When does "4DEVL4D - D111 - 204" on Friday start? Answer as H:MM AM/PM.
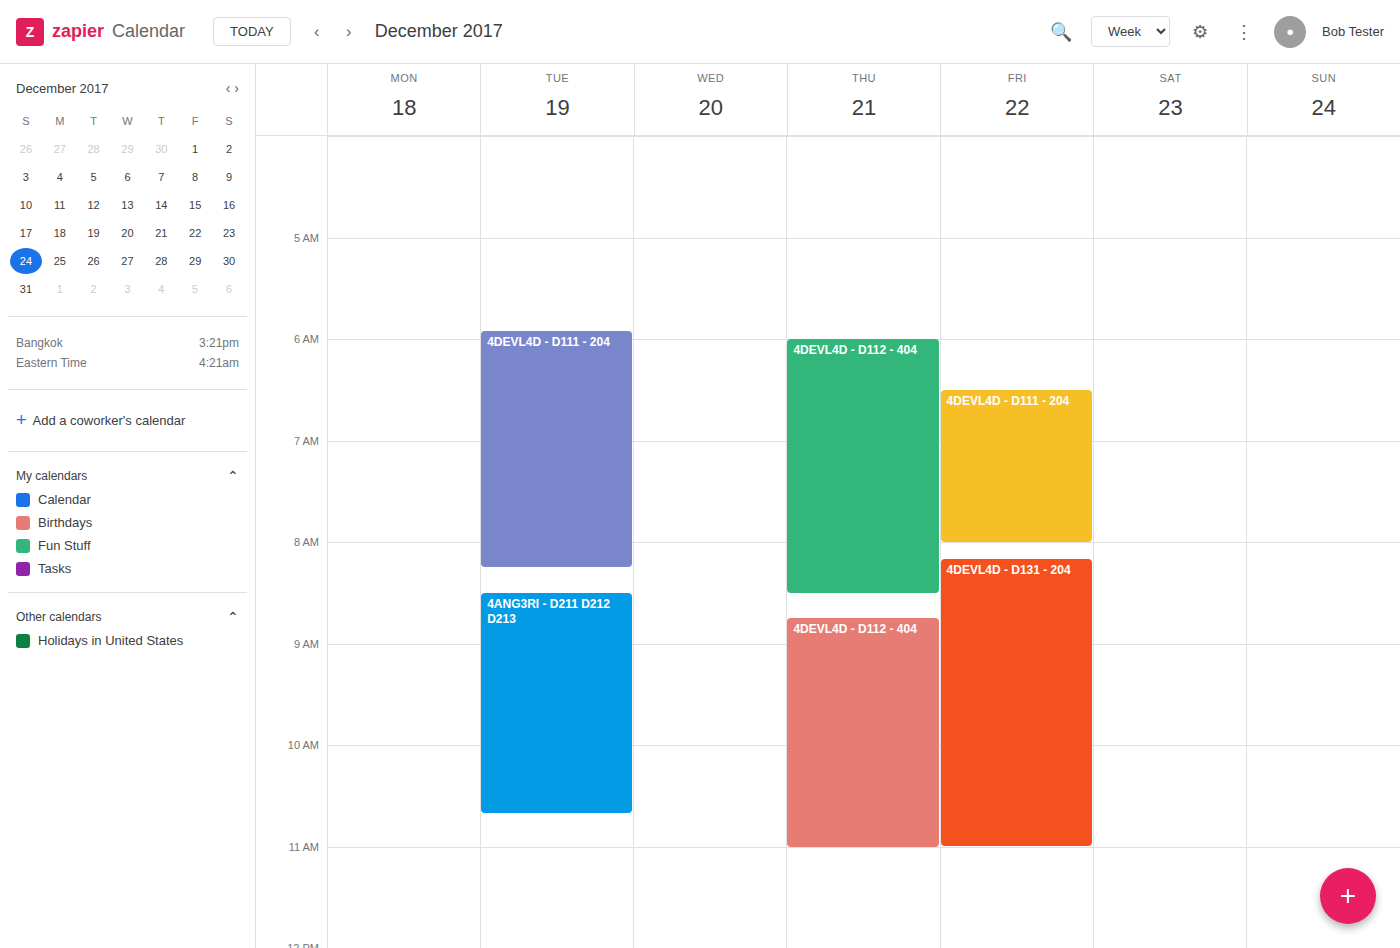
6:30 AM